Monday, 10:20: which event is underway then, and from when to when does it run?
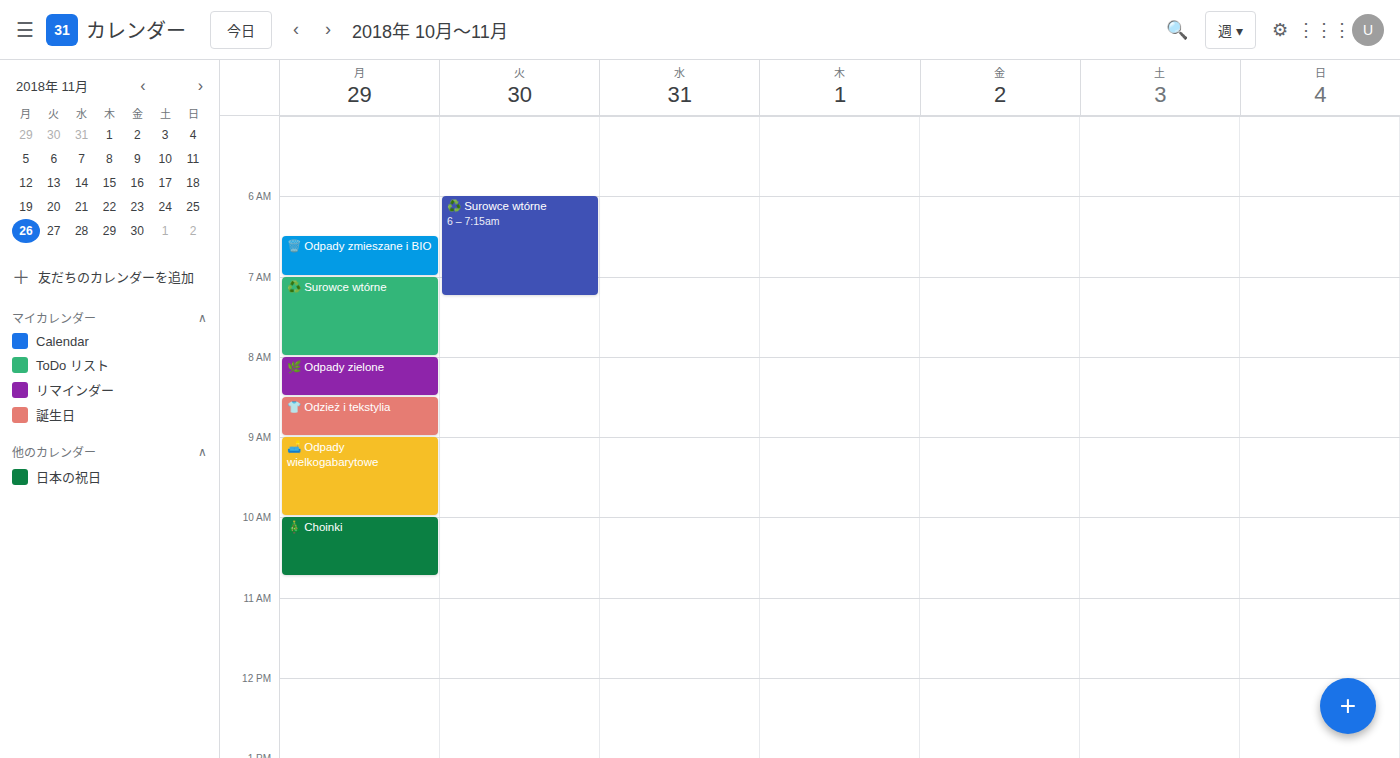
"🎄 Choinki", 10:00 to 10:45